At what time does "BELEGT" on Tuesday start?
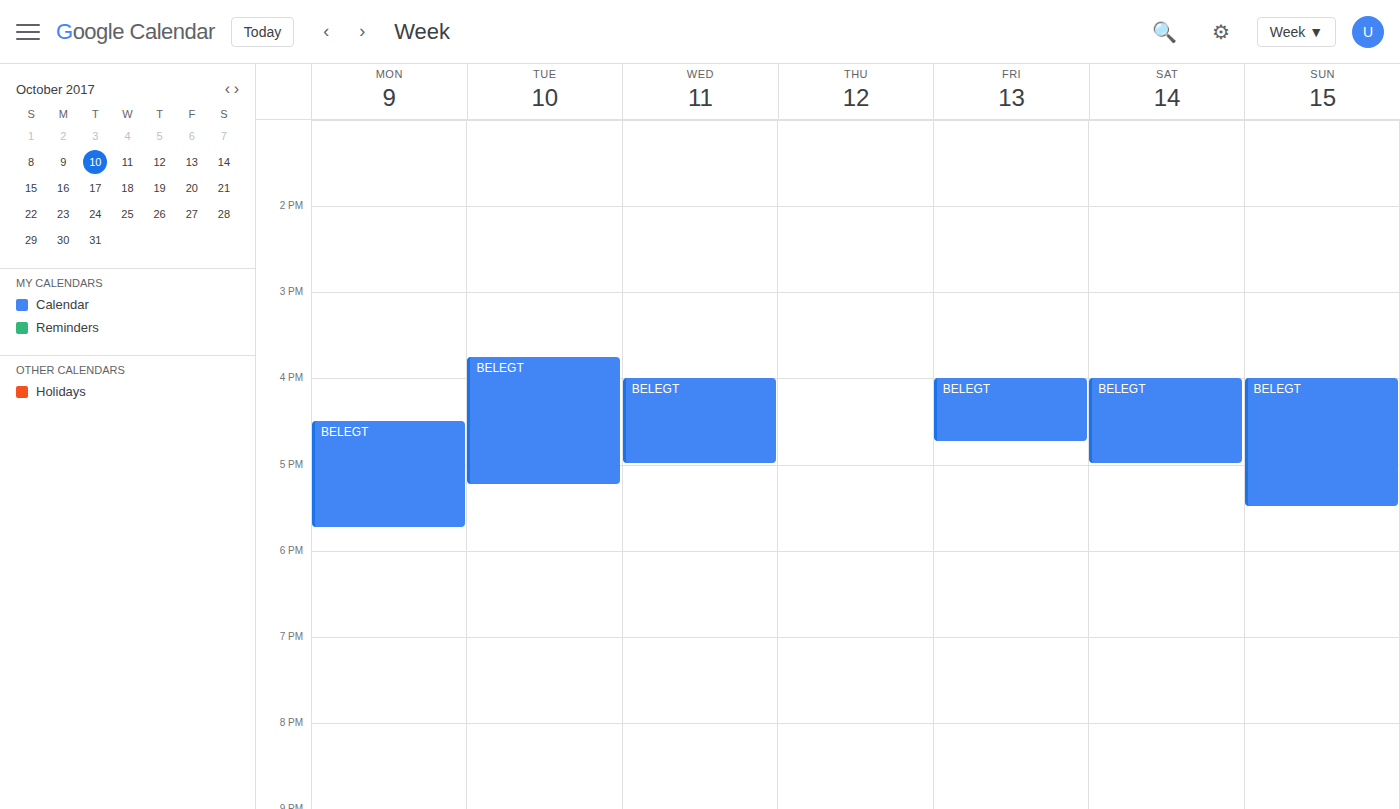
3:45 PM